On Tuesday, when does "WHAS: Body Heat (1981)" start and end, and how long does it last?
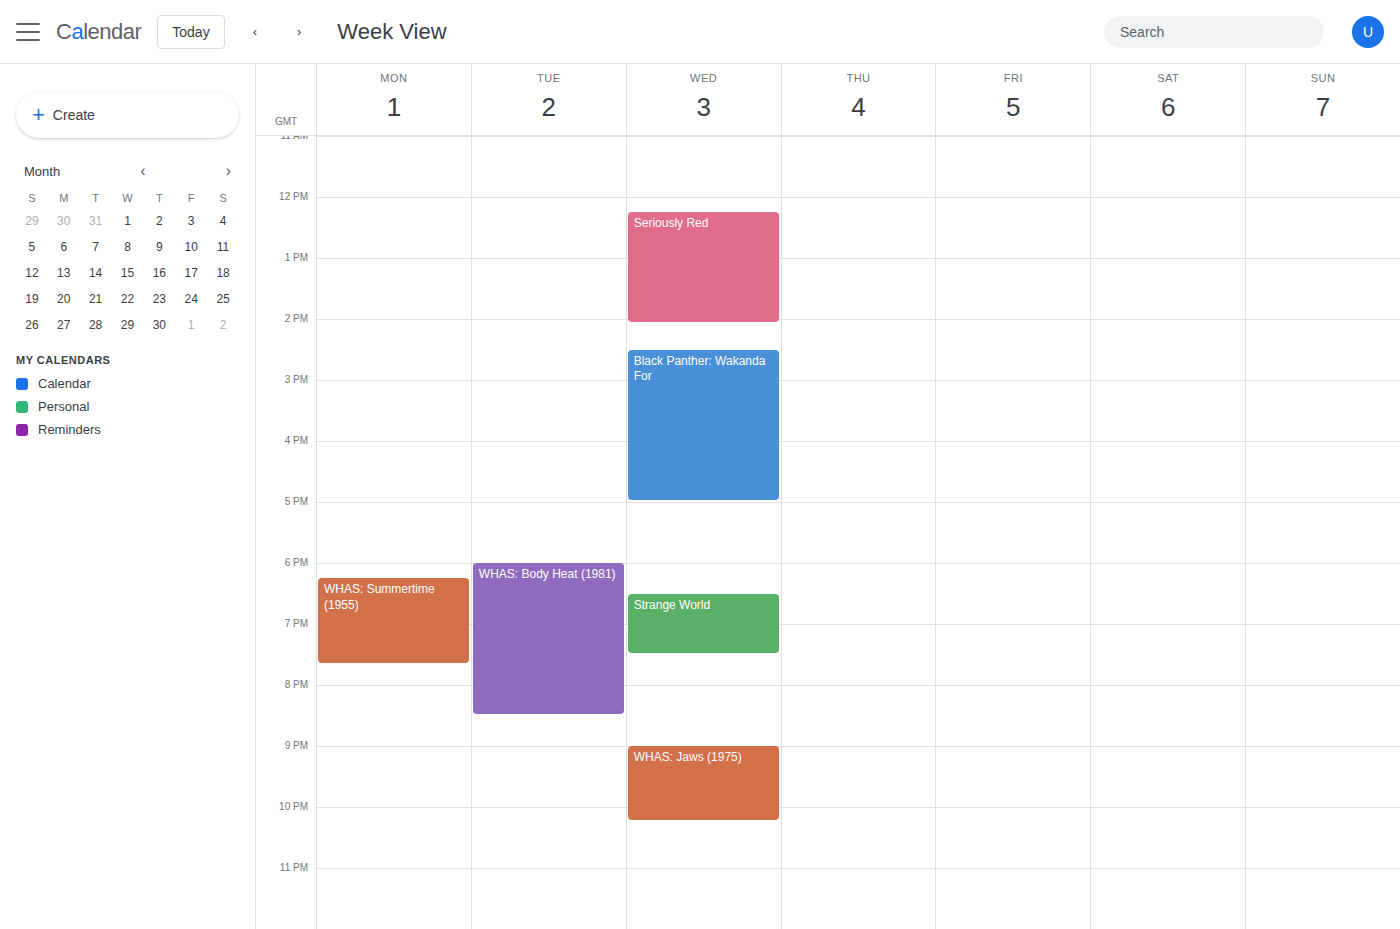
6:00 PM to 8:30 PM, 2 hours 30 minutes